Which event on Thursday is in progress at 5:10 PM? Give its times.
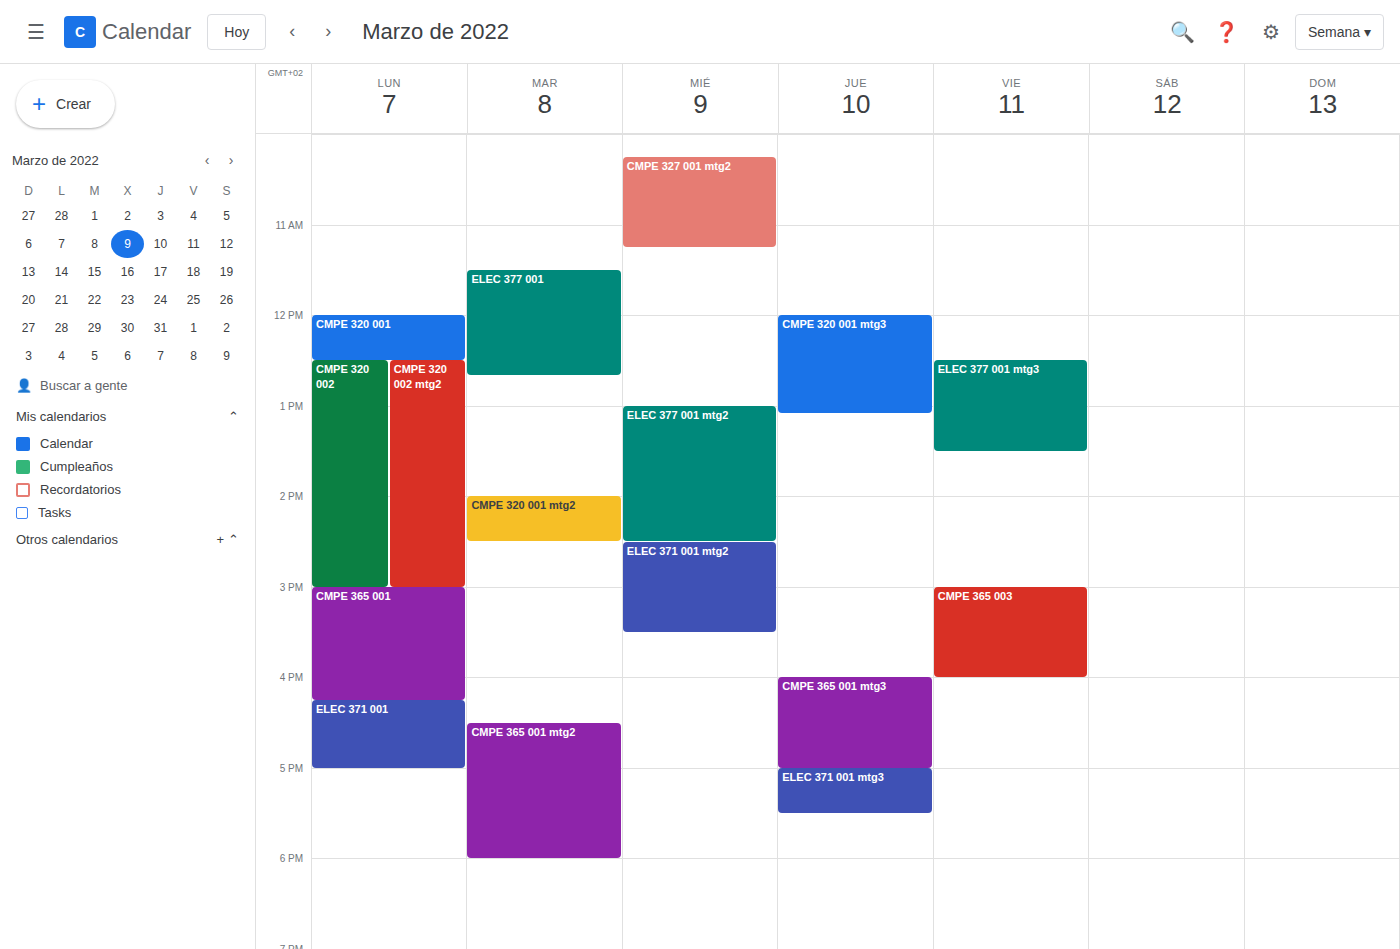
"ELEC 371 001 mtg3", 5:00 PM to 5:30 PM